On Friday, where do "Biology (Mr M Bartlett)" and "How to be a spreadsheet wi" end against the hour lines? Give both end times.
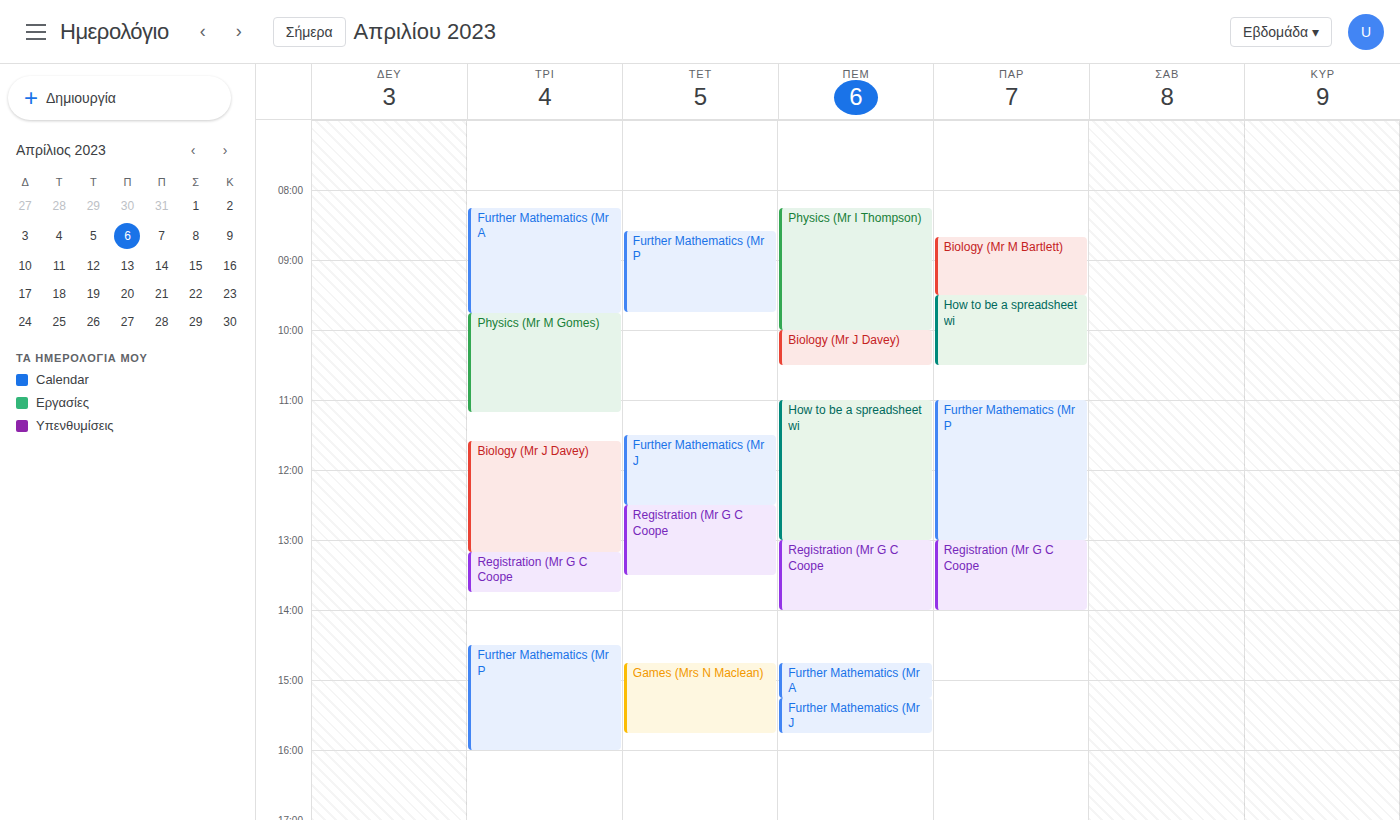
"Biology (Mr M Bartlett)": 9:30 AM, halfway between the 9 AM and 10 AM lines. "How to be a spreadsheet wi": 10:30 AM, halfway between the 10 AM and 11 AM lines.